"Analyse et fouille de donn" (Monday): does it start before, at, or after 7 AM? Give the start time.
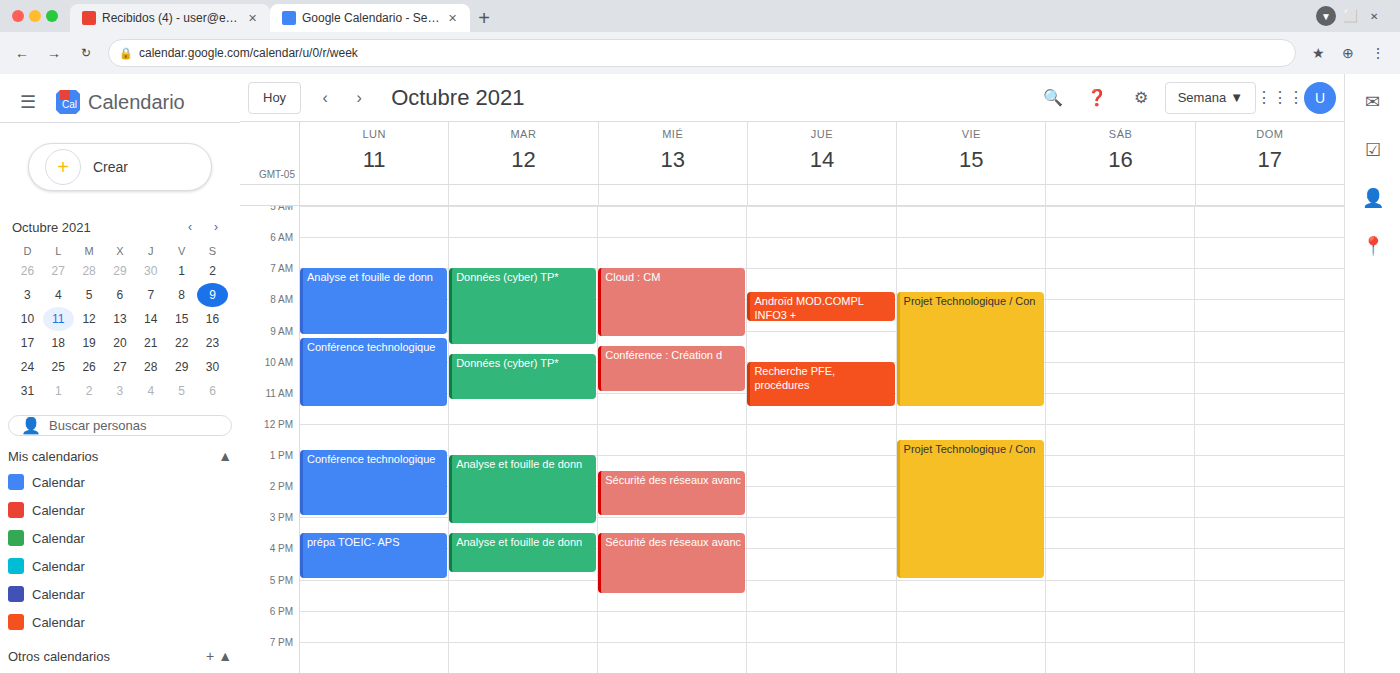
7:00 AM -- exactly at 7 AM, on the 7 AM line.